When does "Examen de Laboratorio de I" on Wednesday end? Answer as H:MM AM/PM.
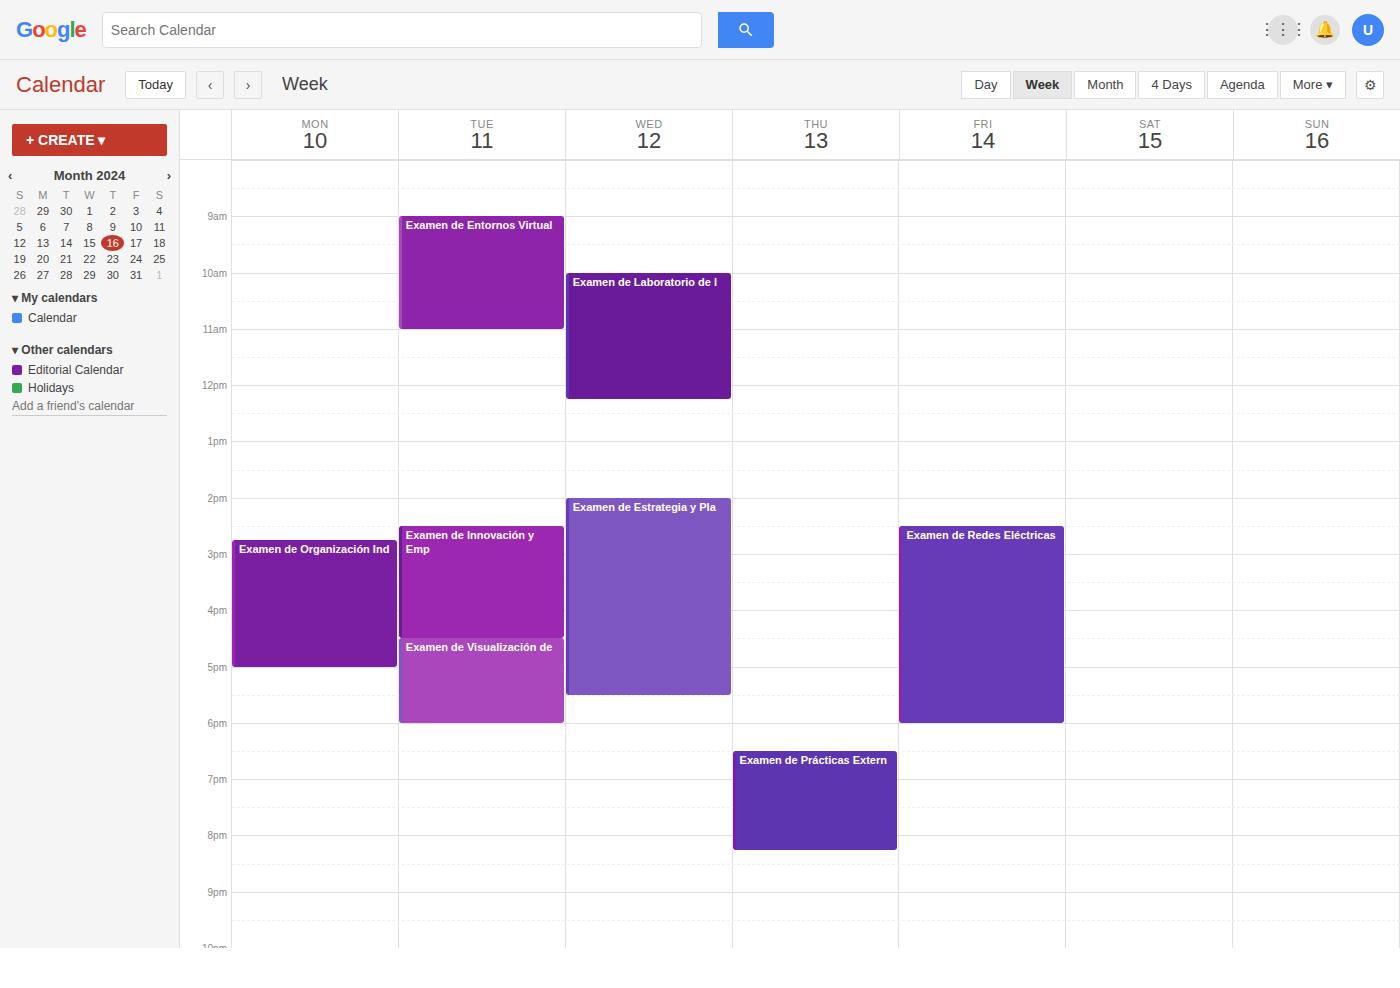
12:15 PM